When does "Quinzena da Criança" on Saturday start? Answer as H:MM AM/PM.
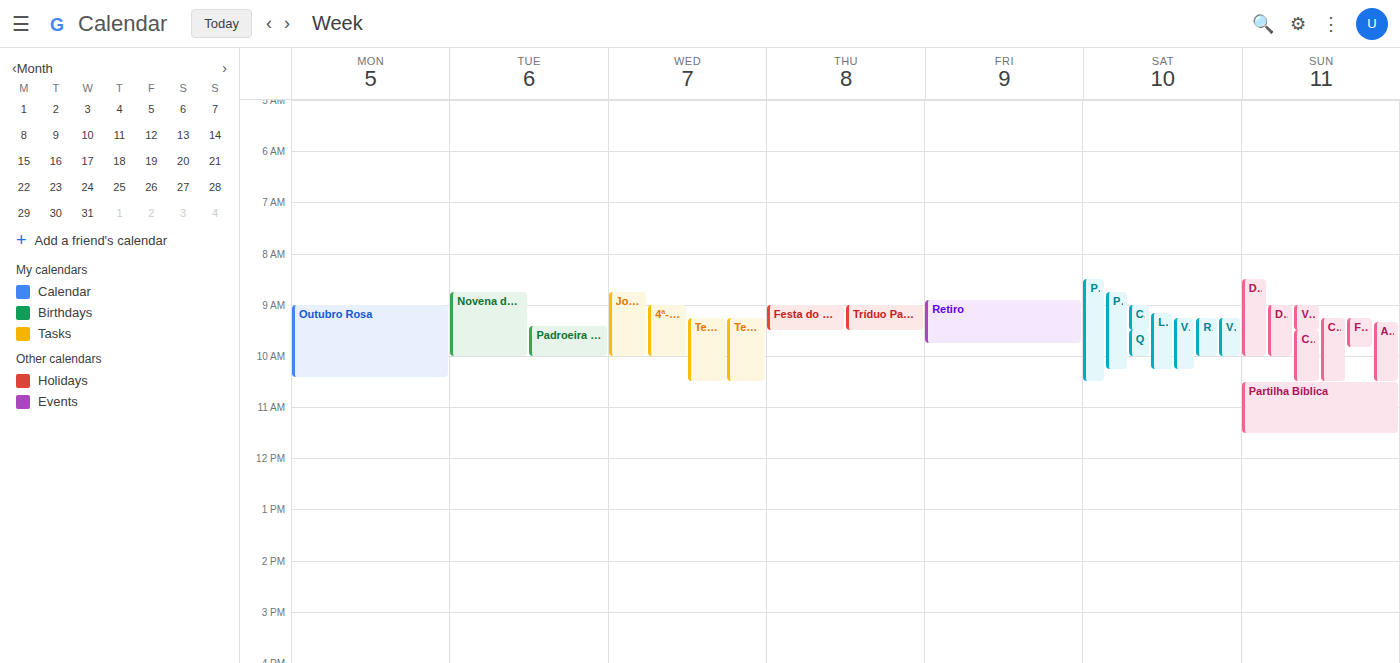
9:30 AM